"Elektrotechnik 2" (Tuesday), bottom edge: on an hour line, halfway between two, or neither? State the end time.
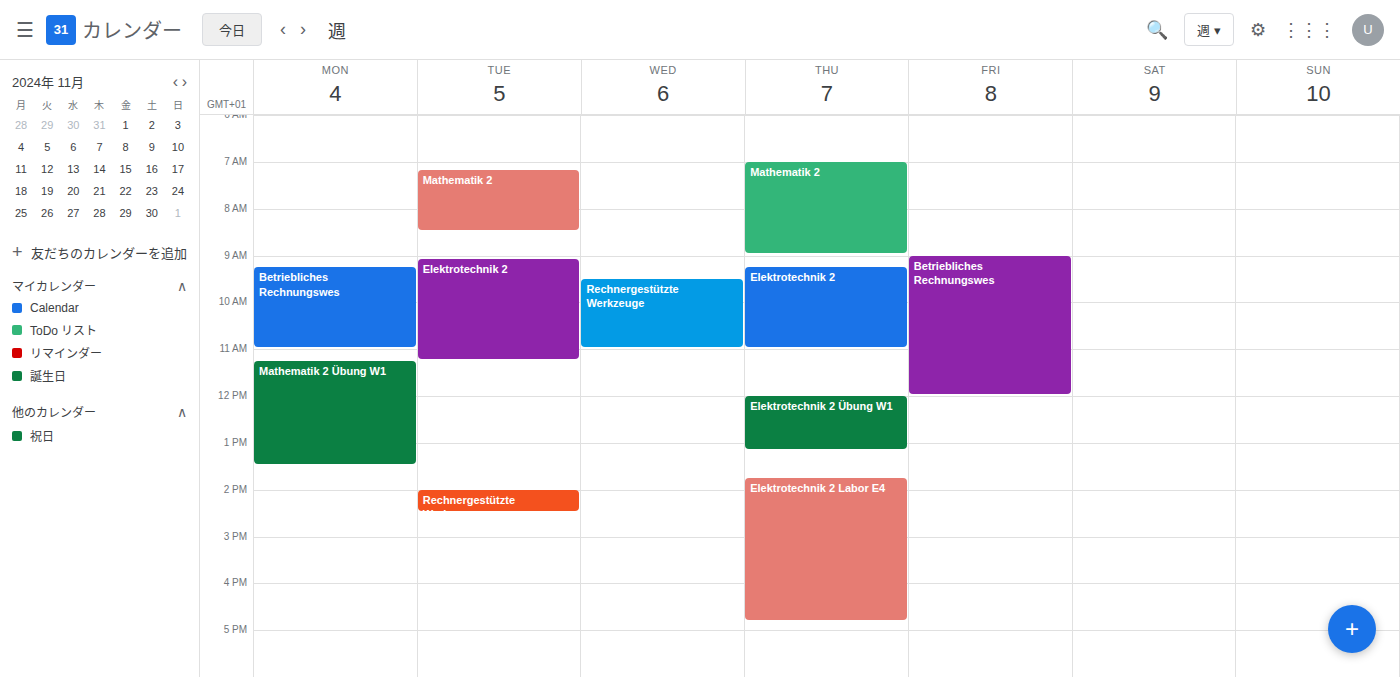
11:15 AM -- neither: a quarter of the way from the 11 AM line to the 12 PM line.